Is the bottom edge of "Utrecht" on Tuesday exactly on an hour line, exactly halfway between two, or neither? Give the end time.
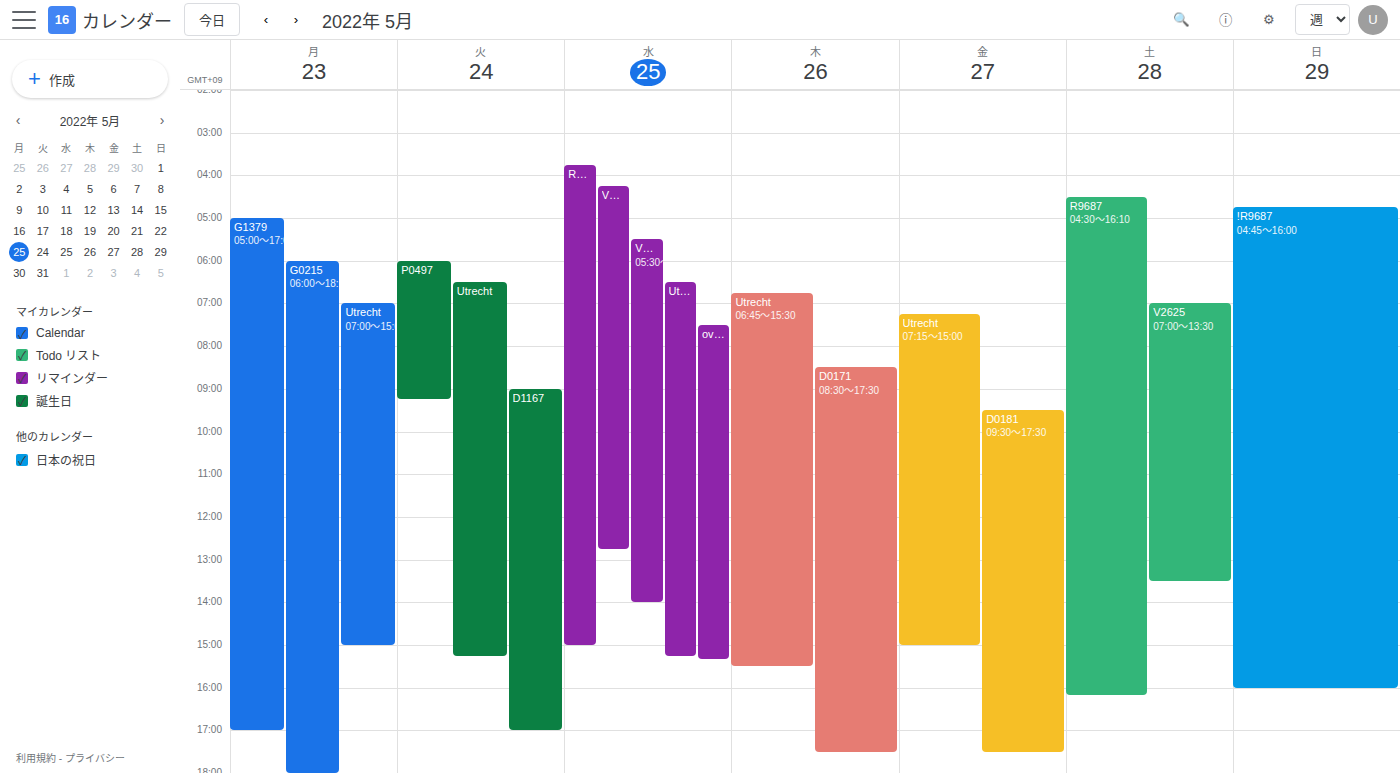
3:15 PM -- neither: a quarter of the way from the 3 PM line to the 4 PM line.